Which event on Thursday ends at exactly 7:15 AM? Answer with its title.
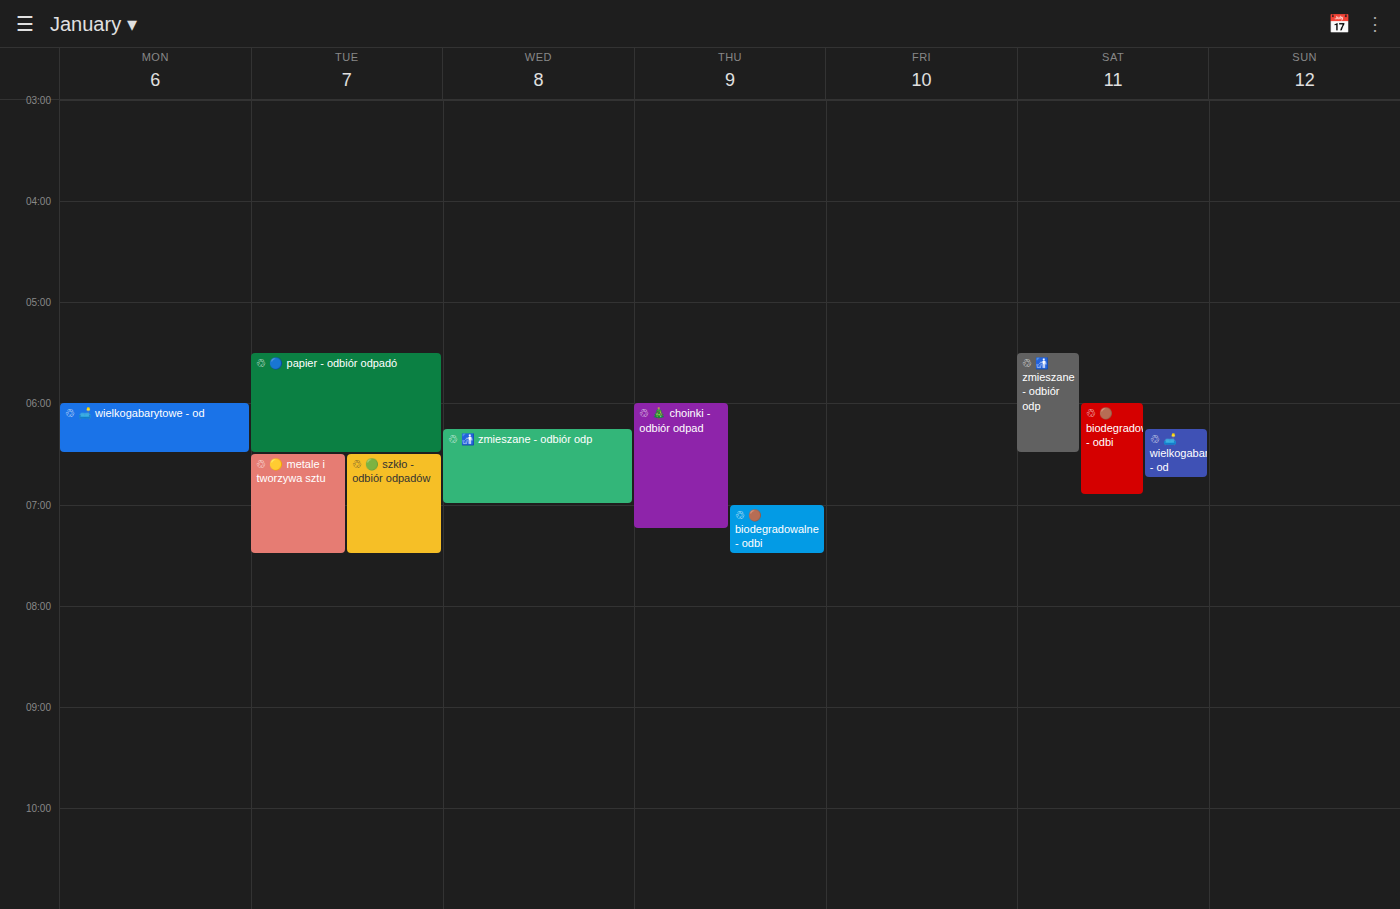
"♲ 🎄 choinki - odbiór odpad"